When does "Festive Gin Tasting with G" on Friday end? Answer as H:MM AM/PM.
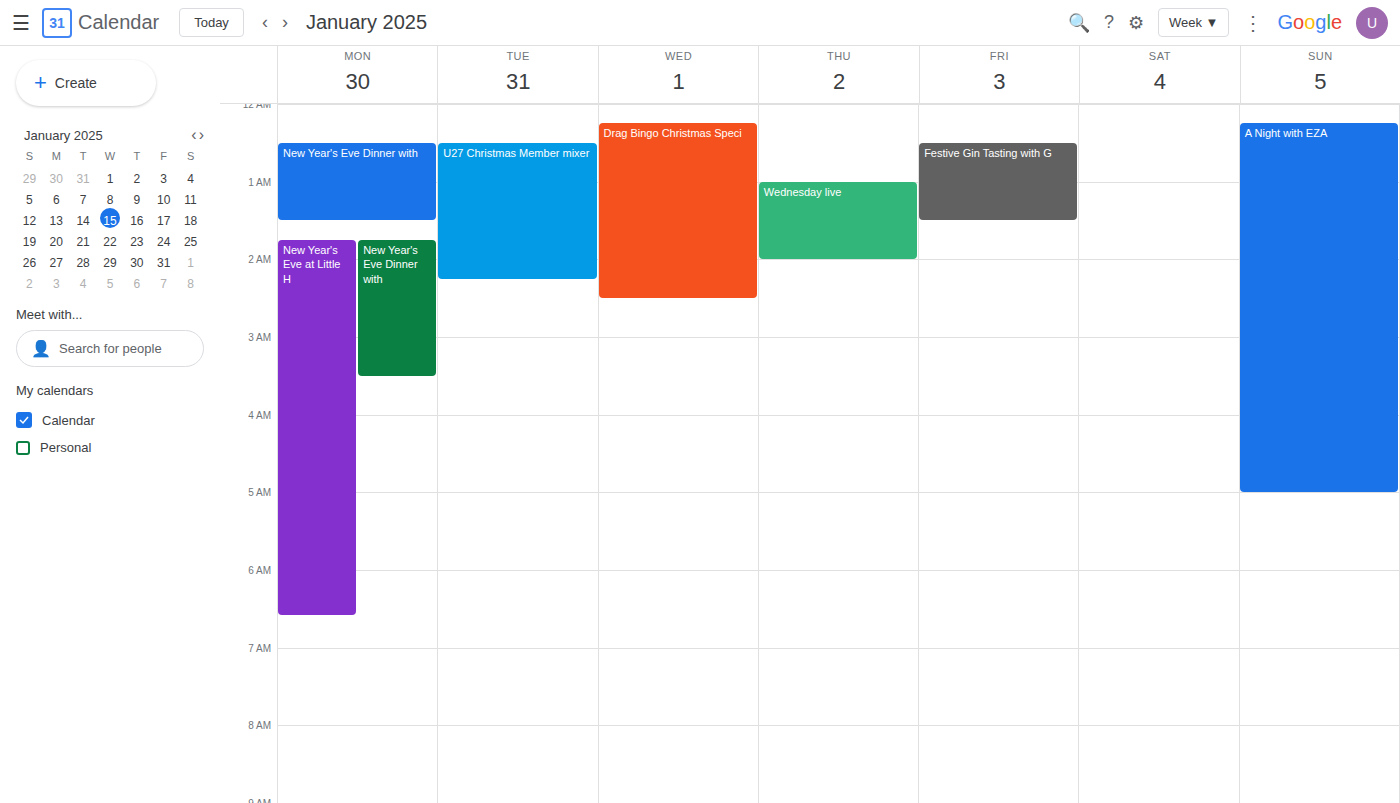
1:30 AM